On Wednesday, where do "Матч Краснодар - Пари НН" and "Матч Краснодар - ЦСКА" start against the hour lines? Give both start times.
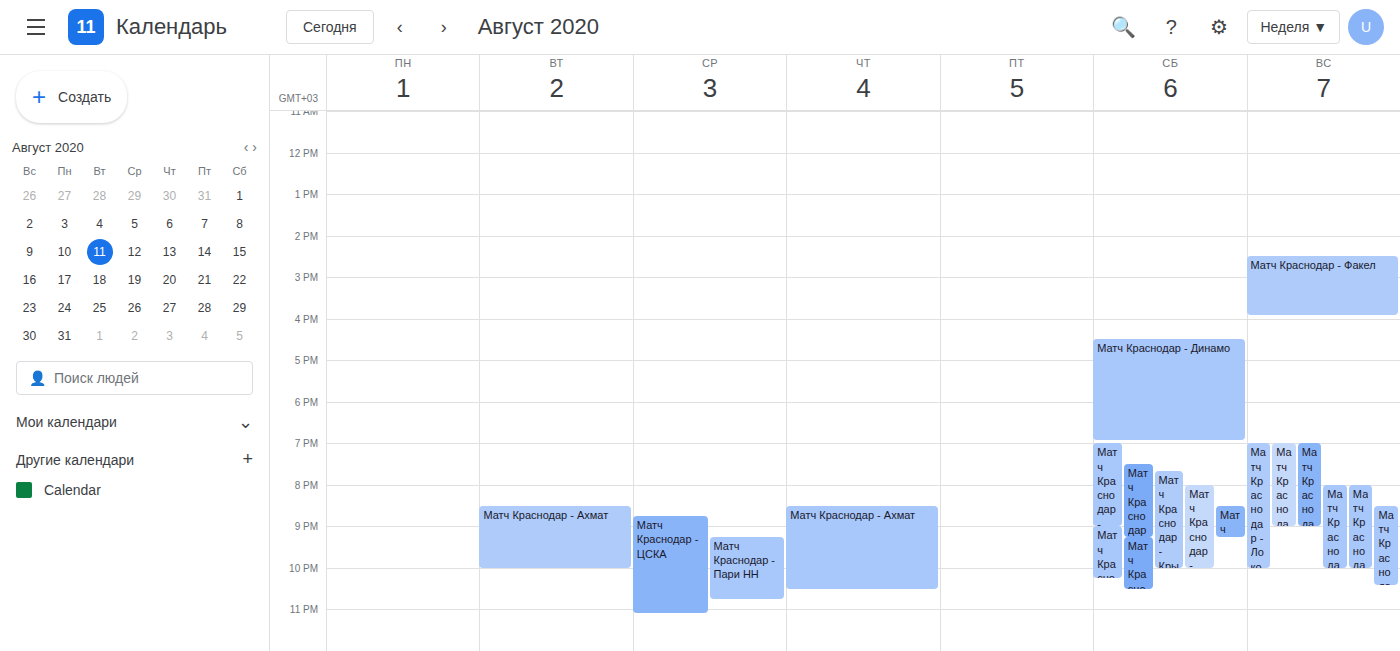
"Матч Краснодар - Пари НН": 21:15, neither: a quarter of the way from the 21:00 line to the 22:00 line. "Матч Краснодар - ЦСКА": 20:45, neither: three quarters of the way from the 20:00 line to the 21:00 line.